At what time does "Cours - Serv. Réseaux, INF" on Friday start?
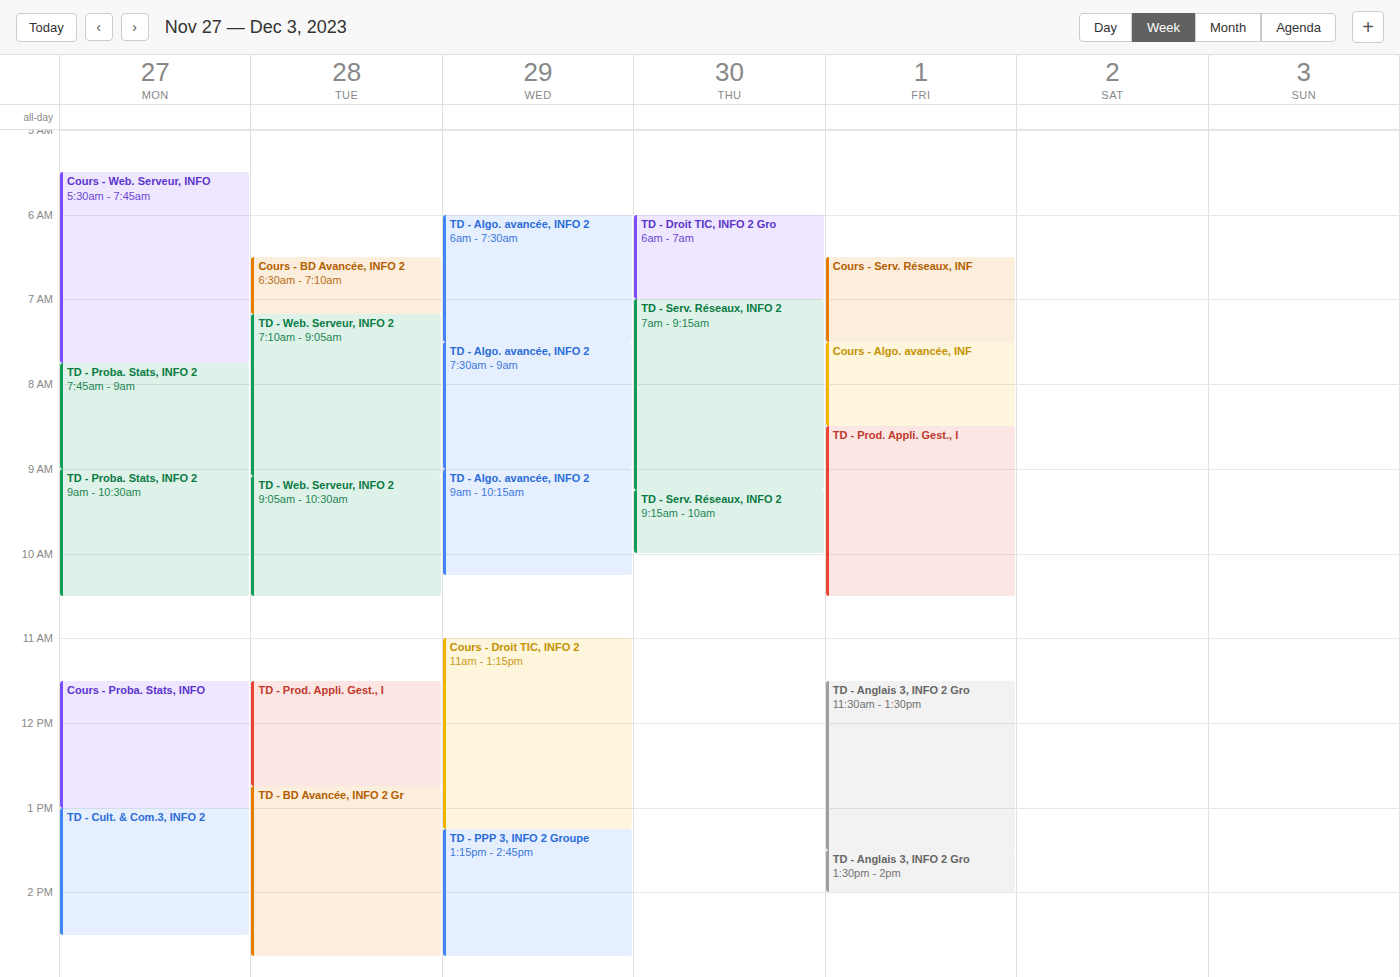
06:30